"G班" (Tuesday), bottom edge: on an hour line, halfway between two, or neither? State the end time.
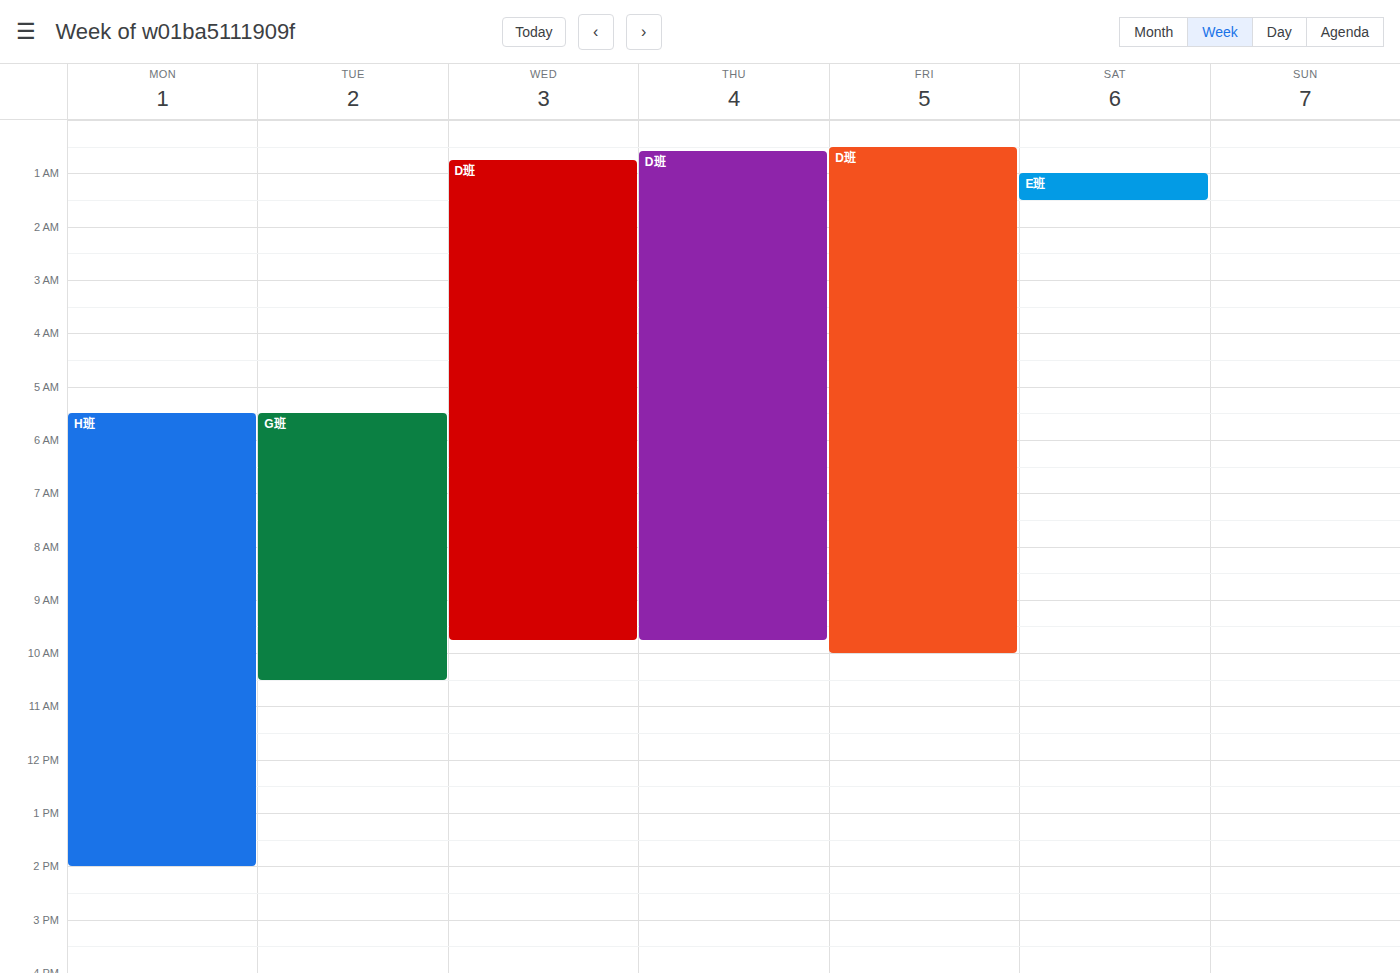
10:30 AM -- halfway between the 10 AM and 11 AM lines.